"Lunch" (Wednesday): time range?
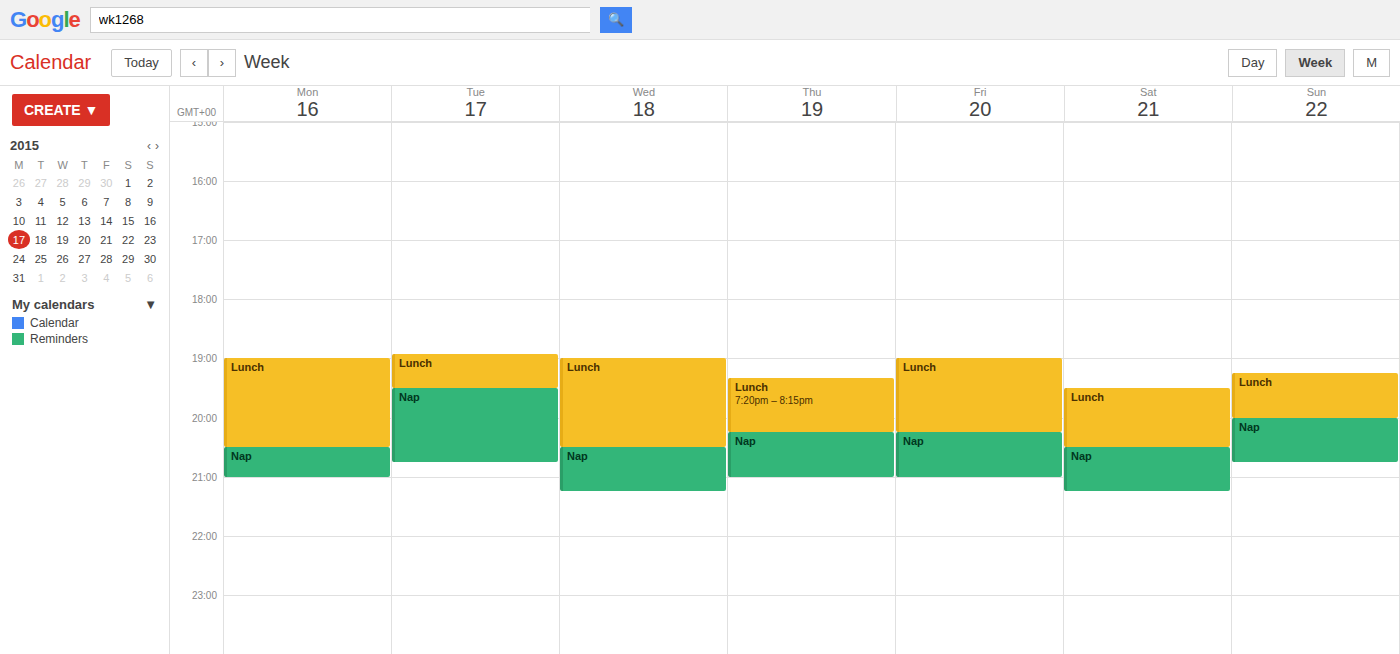
7:00 PM to 8:30 PM